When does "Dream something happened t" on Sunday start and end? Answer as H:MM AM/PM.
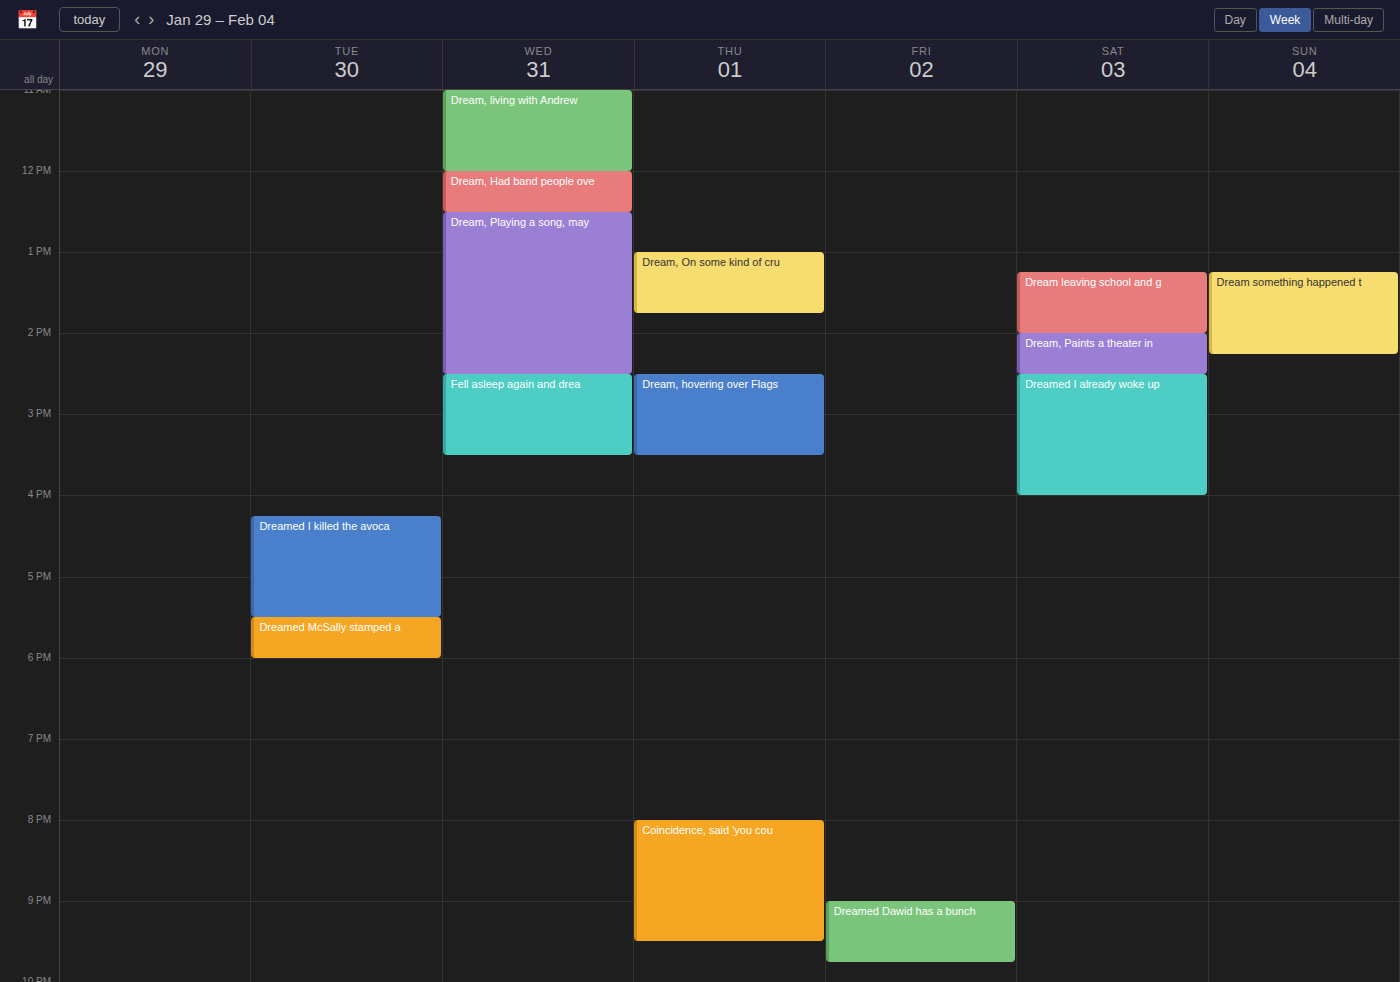
1:15 PM to 2:15 PM